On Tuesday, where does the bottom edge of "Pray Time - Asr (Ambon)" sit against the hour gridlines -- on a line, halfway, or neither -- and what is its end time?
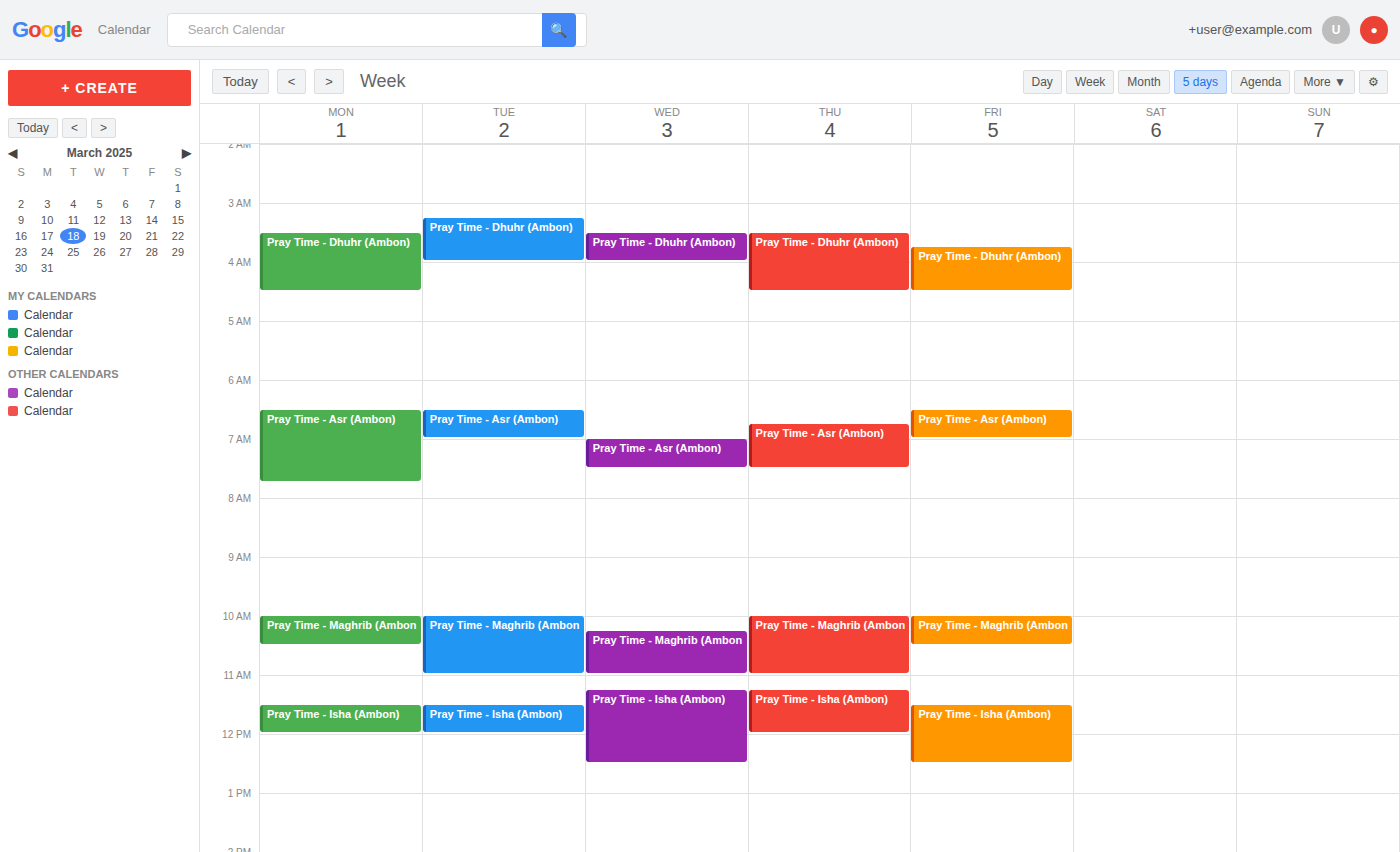
7:00 AM -- exactly on the 7 AM line.